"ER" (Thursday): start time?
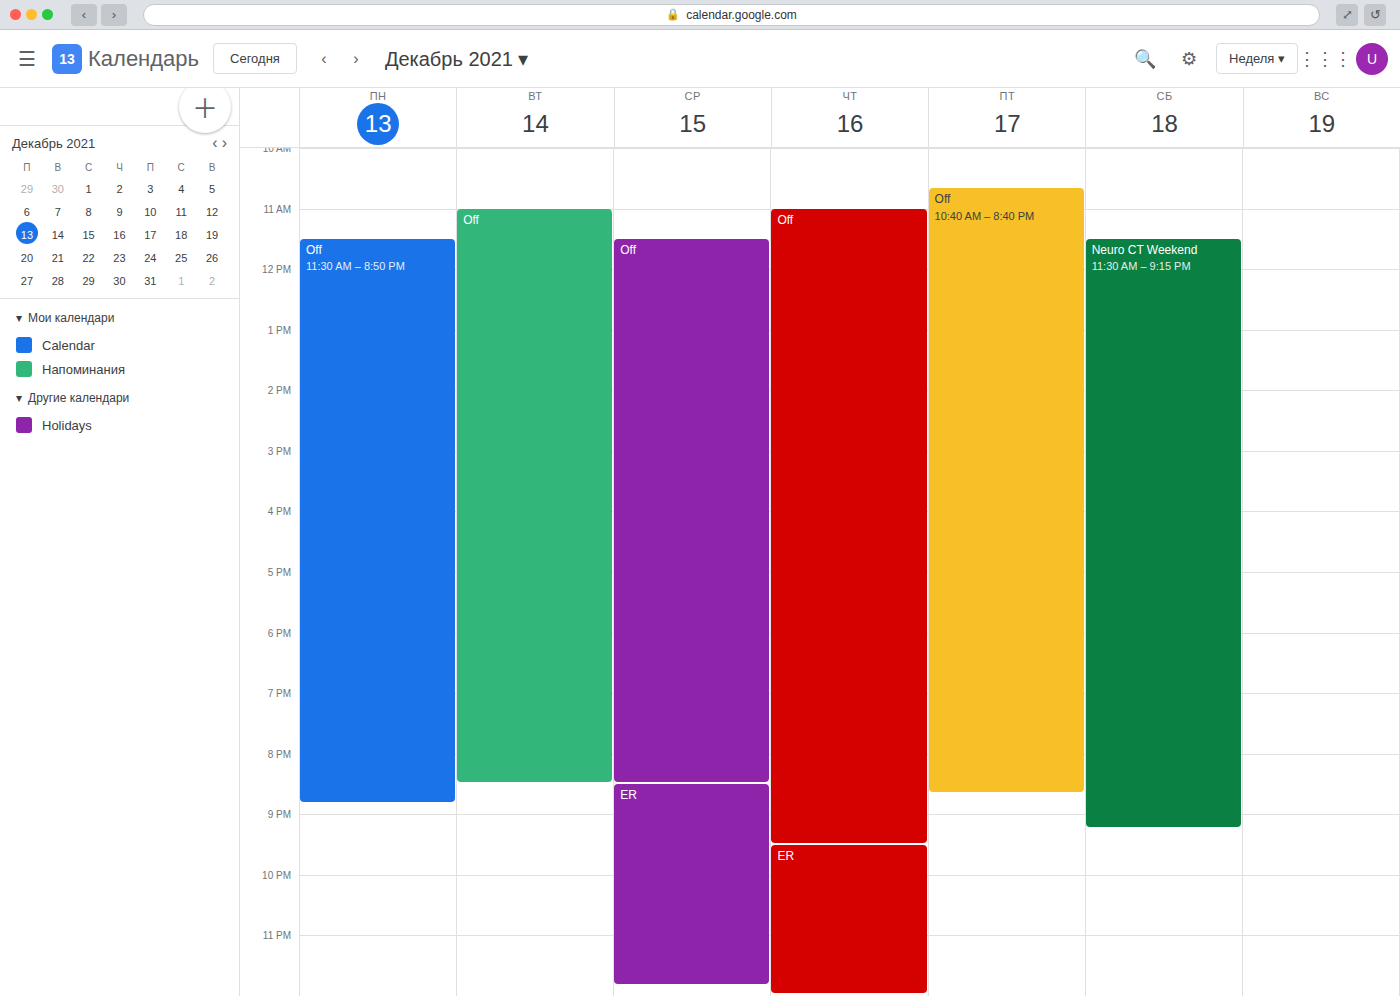
9:30 PM